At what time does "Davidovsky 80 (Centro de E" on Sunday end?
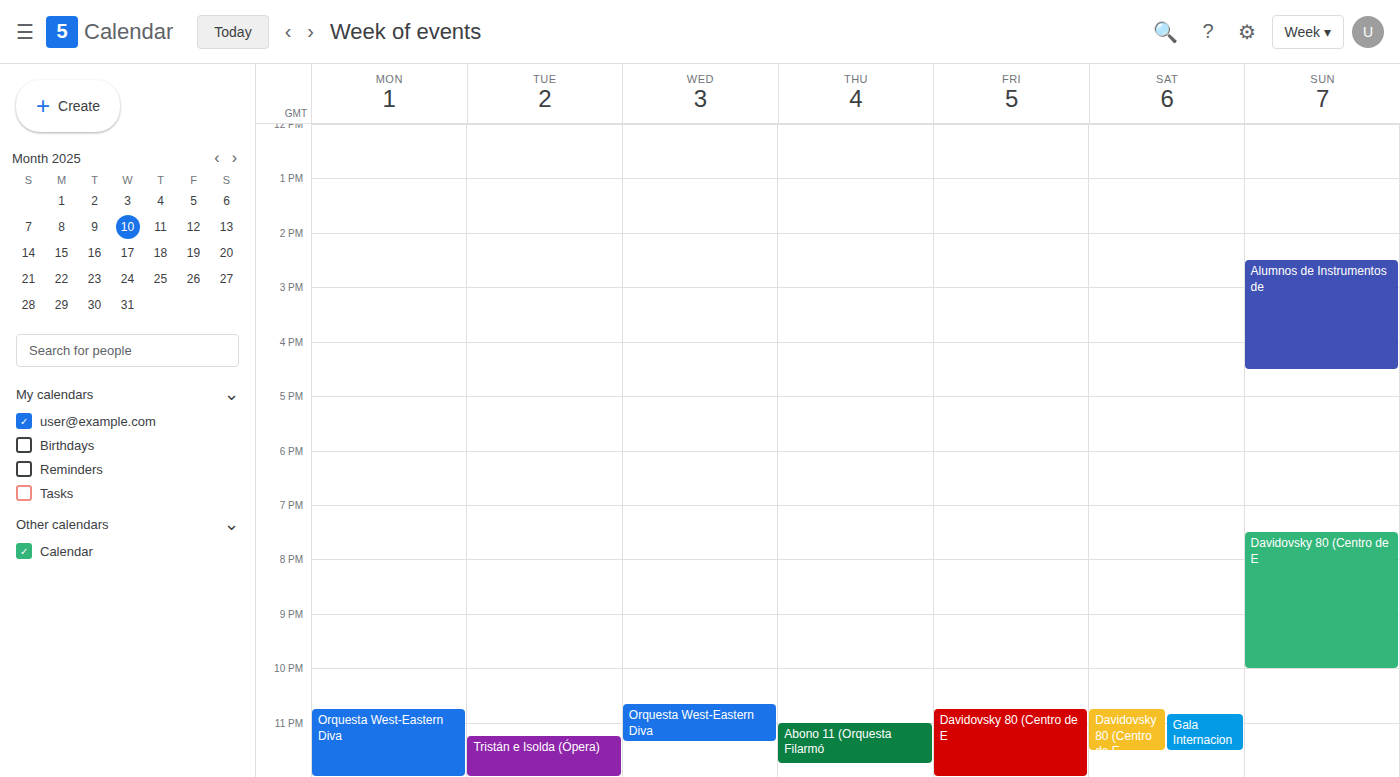
10:00 PM